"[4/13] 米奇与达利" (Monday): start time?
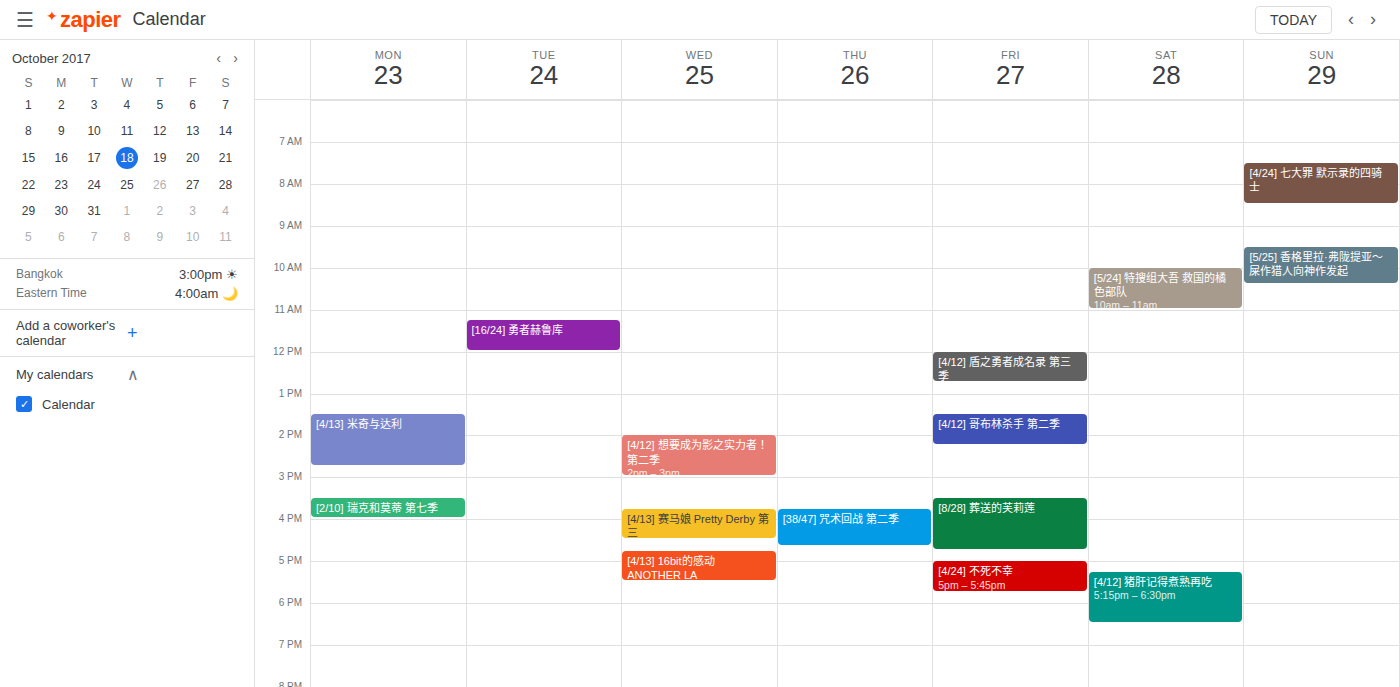
1:30 PM